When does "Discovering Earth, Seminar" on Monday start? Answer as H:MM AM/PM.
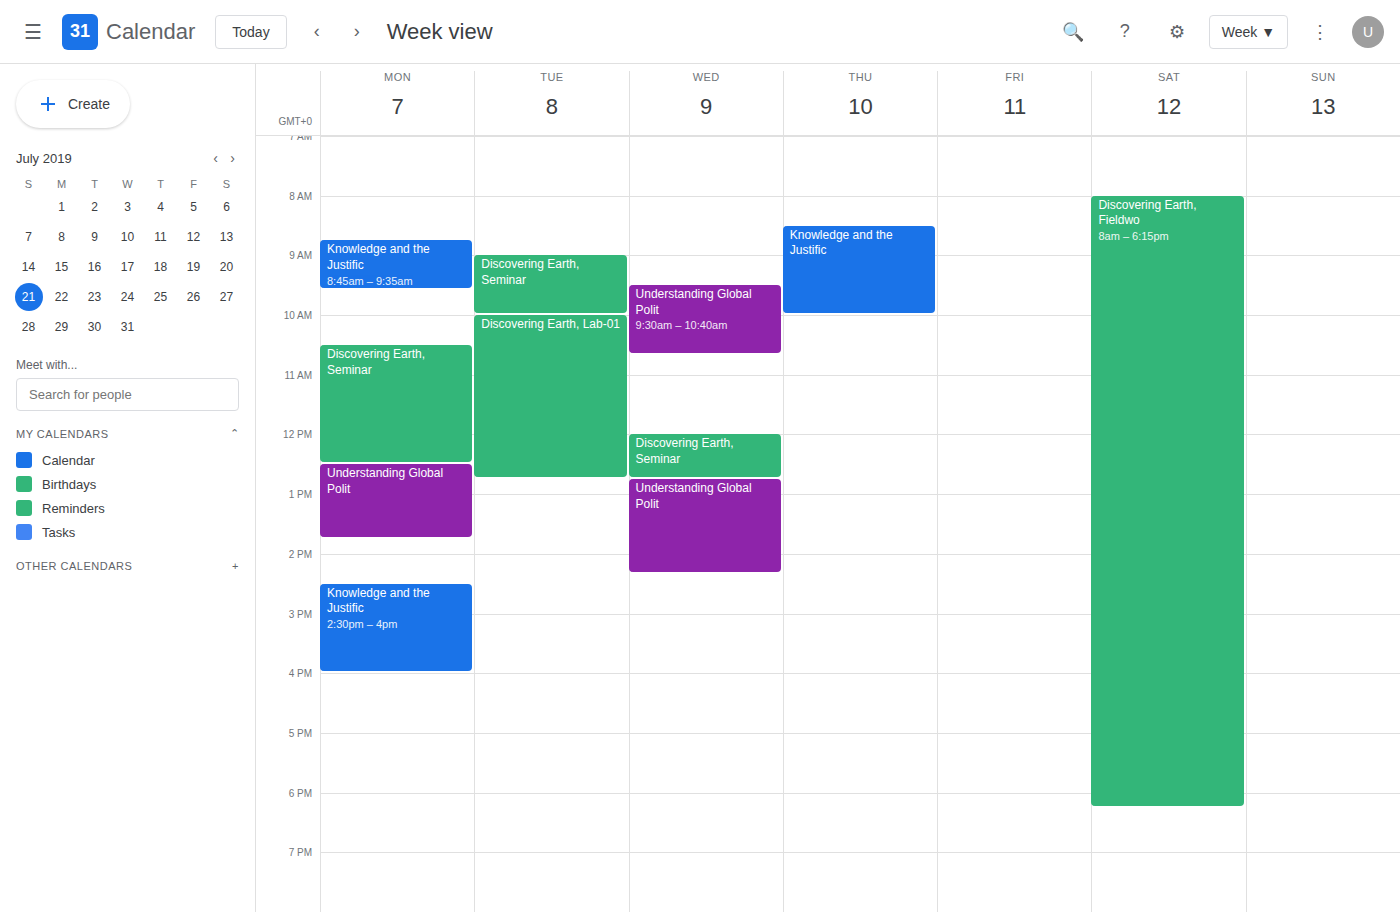
10:30 AM